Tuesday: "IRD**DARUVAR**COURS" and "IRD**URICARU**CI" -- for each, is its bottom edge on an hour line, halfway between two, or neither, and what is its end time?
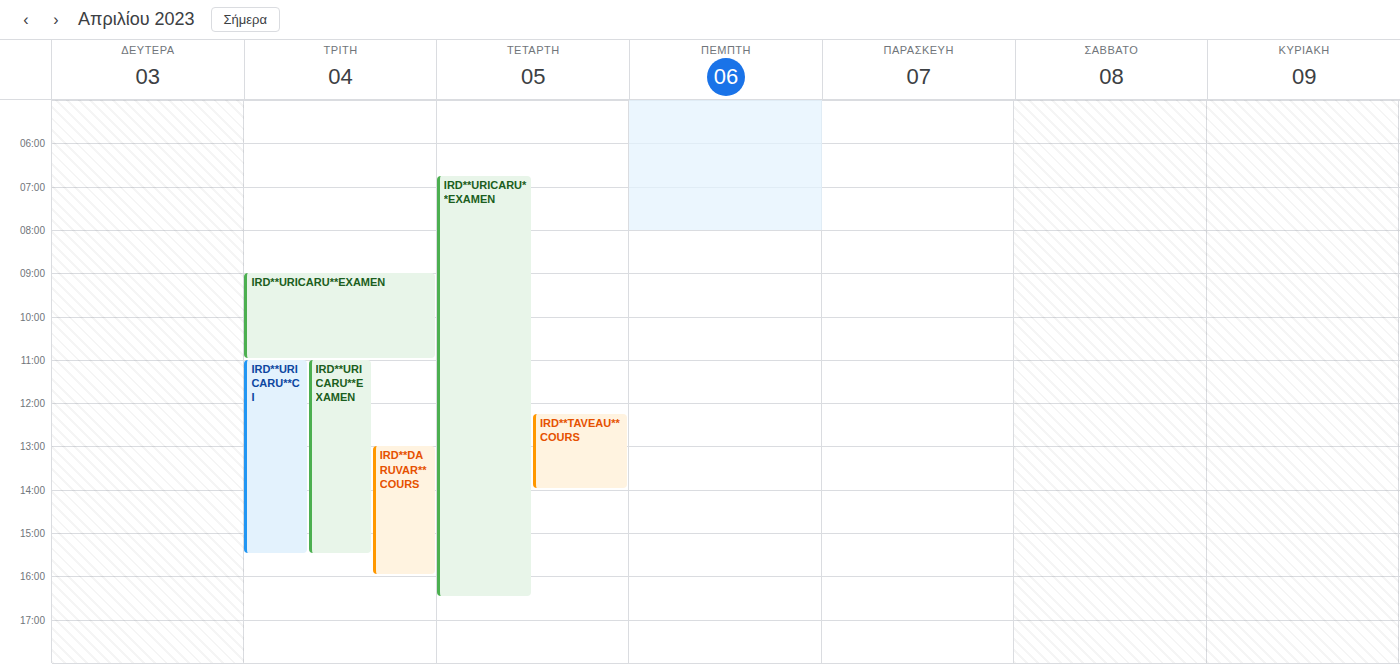
"IRD**DARUVAR**COURS": 4:00 PM, exactly on the 4 PM line. "IRD**URICARU**CI": 3:30 PM, halfway between the 3 PM and 4 PM lines.